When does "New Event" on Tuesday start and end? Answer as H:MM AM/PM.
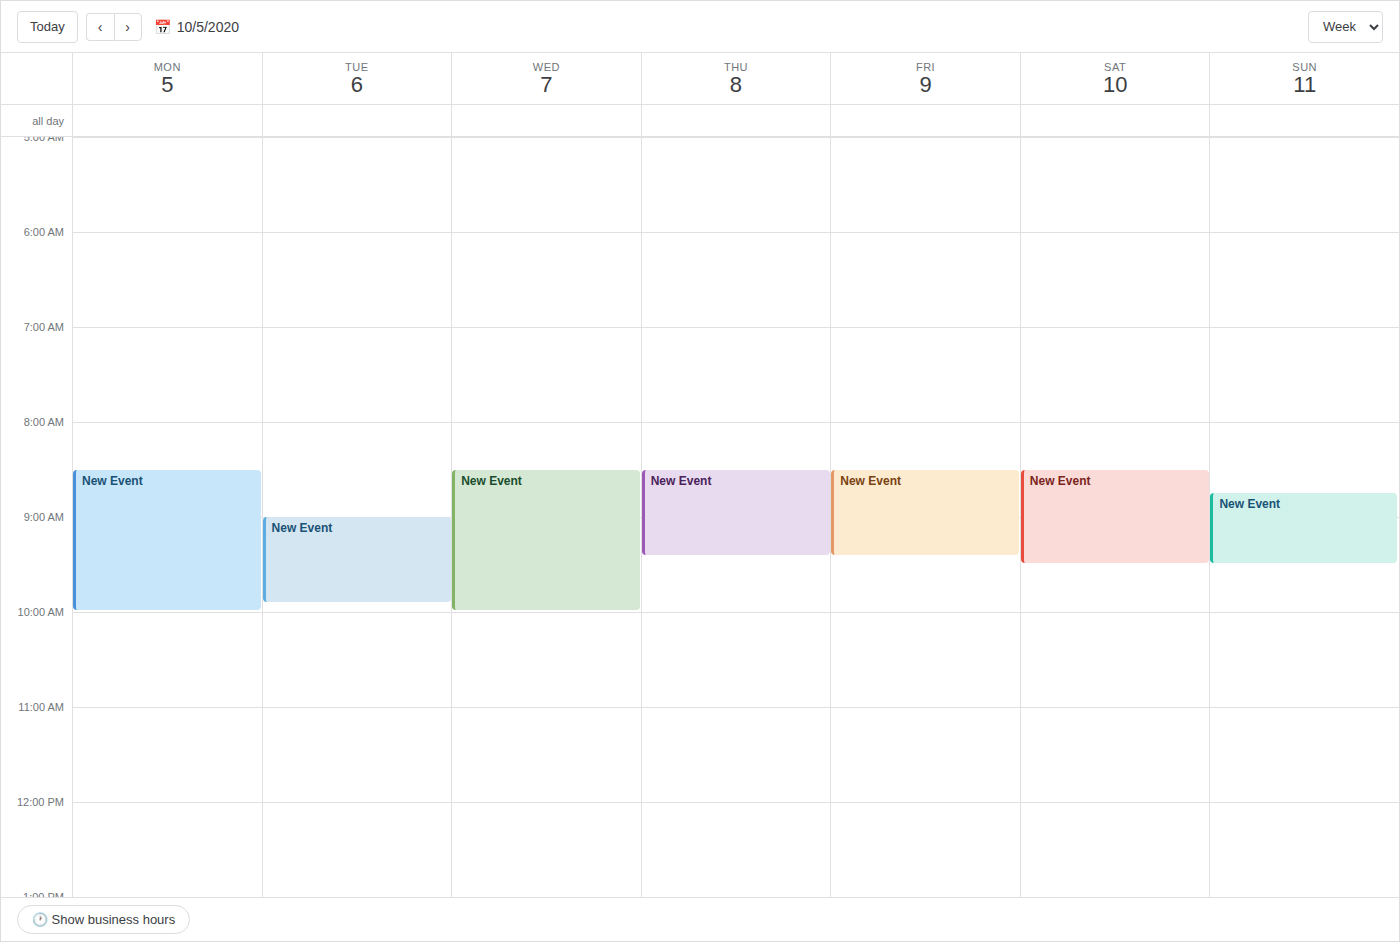
9:00 AM to 9:55 AM